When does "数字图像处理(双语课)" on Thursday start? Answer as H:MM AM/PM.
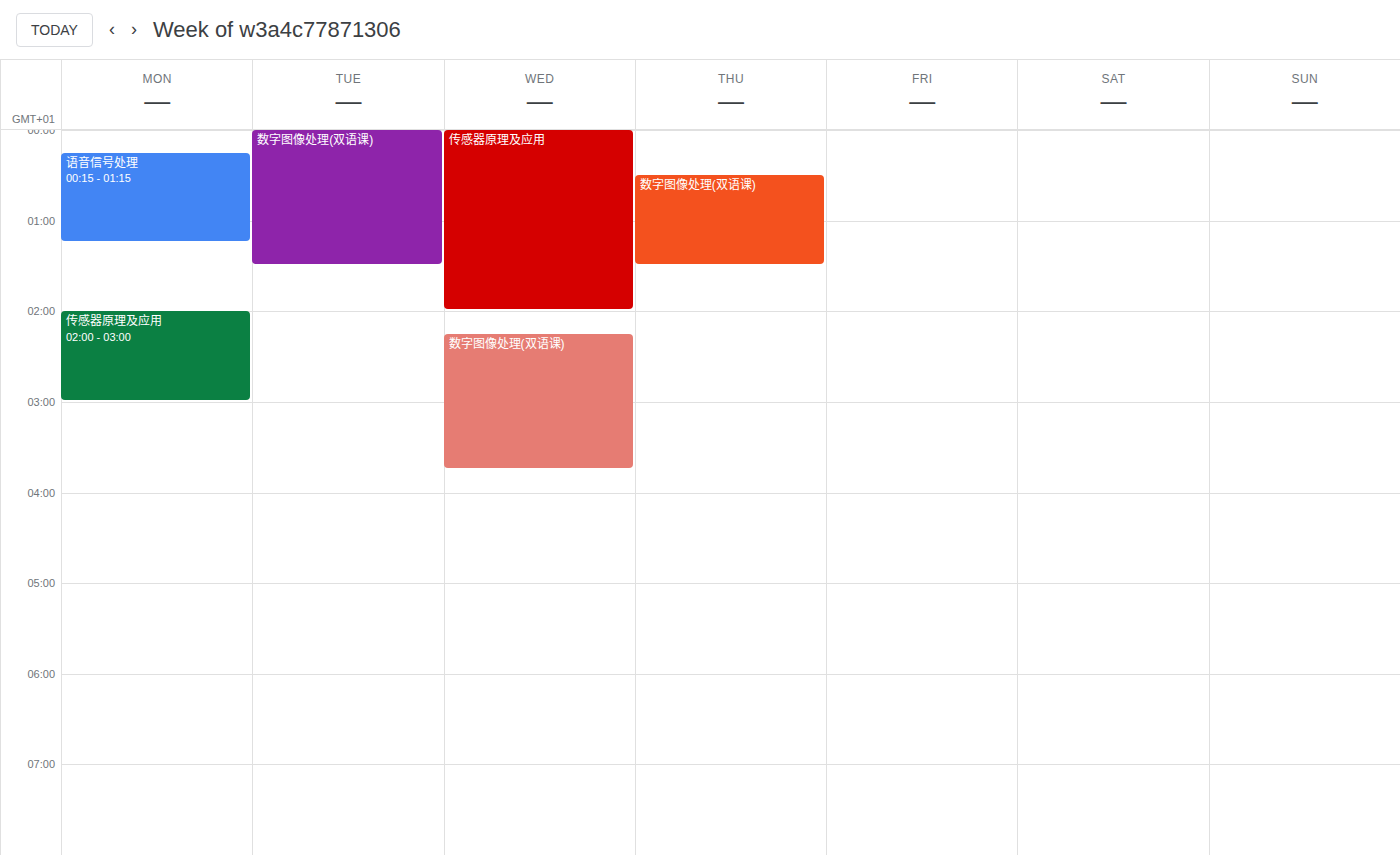
12:30 AM